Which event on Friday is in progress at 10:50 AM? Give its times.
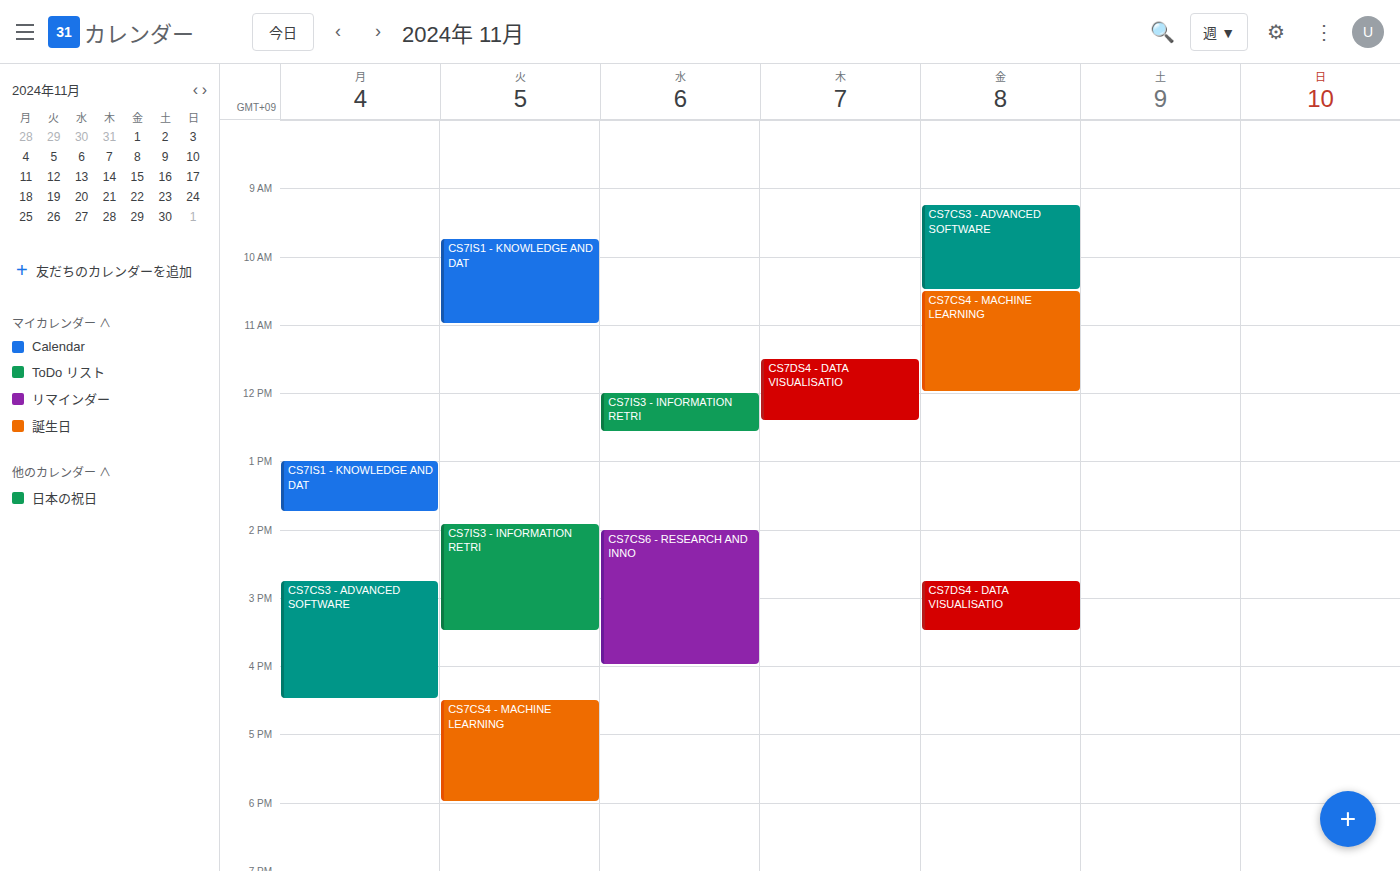
"CS7CS4 - MACHINE LEARNING", 10:30 AM to 12:00 PM